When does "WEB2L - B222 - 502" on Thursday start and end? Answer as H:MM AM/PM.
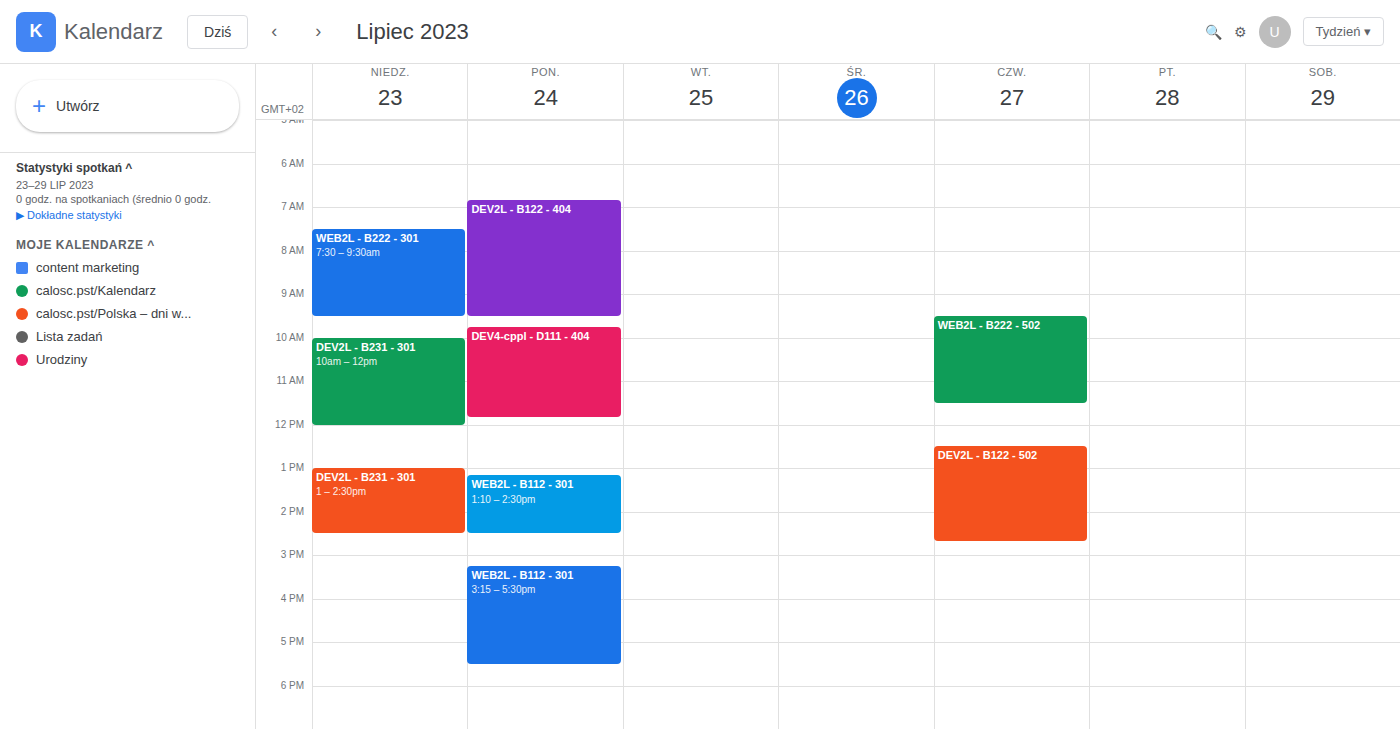
9:30 AM to 11:30 AM